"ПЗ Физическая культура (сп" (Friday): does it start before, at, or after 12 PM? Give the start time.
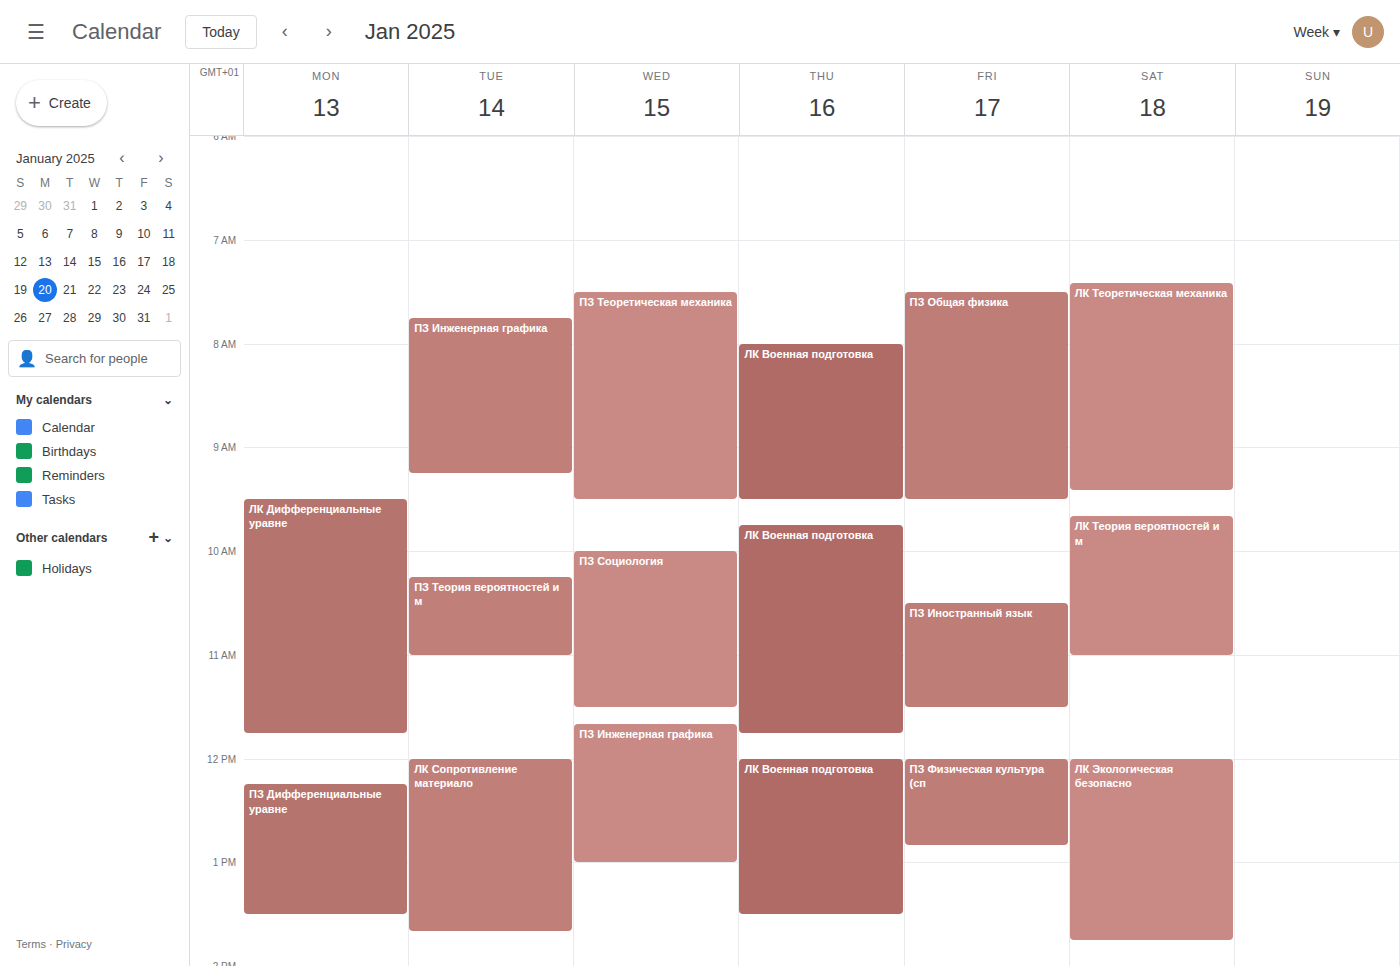
12:00 PM -- exactly at 12 PM, on the 12 PM line.